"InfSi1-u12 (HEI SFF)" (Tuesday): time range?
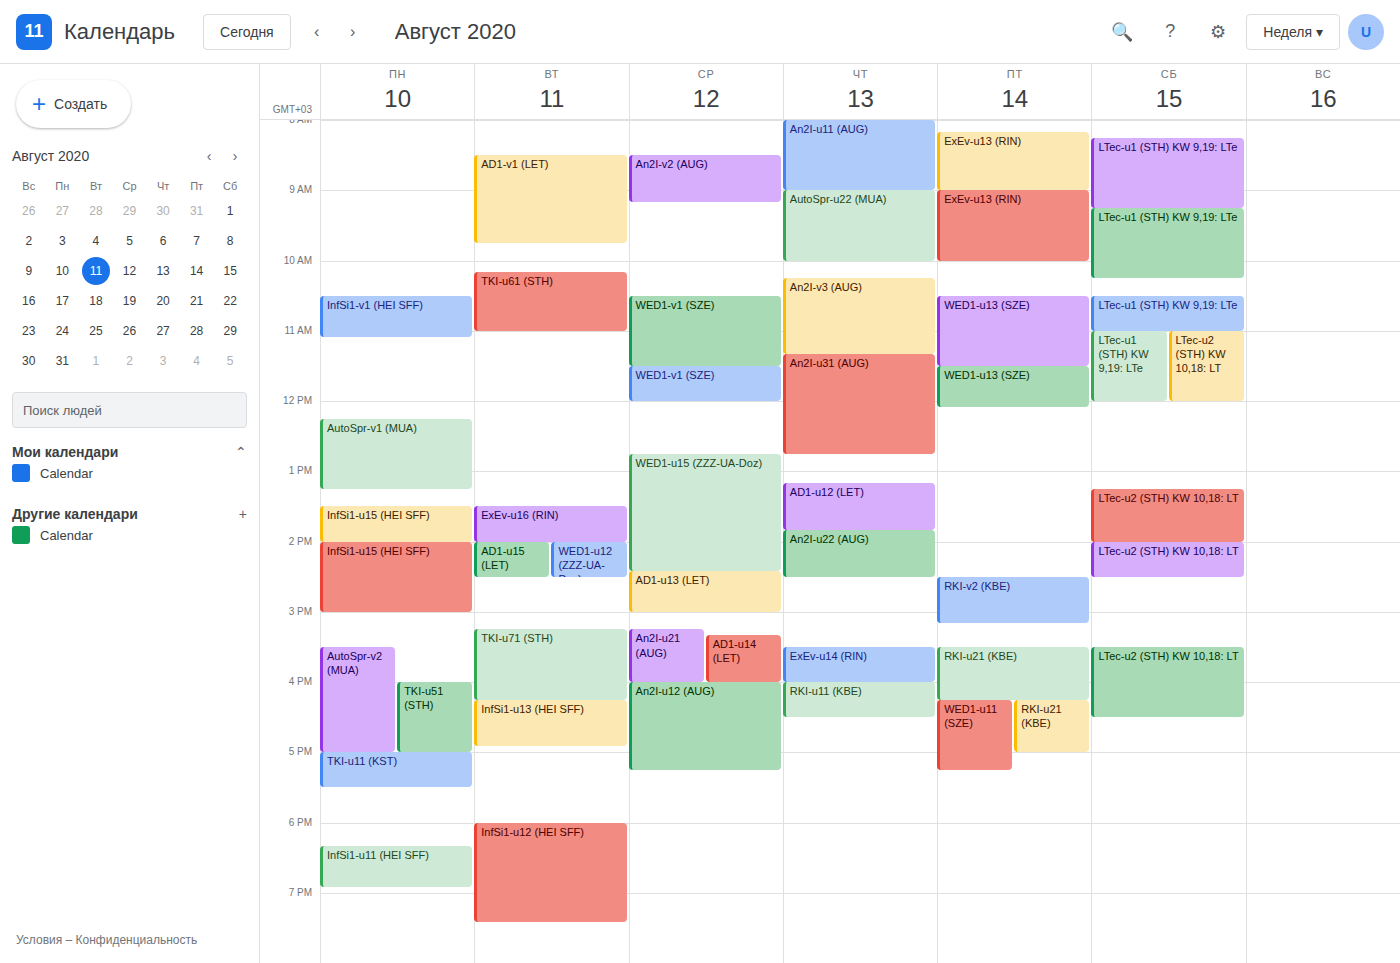
18:00 to 19:25